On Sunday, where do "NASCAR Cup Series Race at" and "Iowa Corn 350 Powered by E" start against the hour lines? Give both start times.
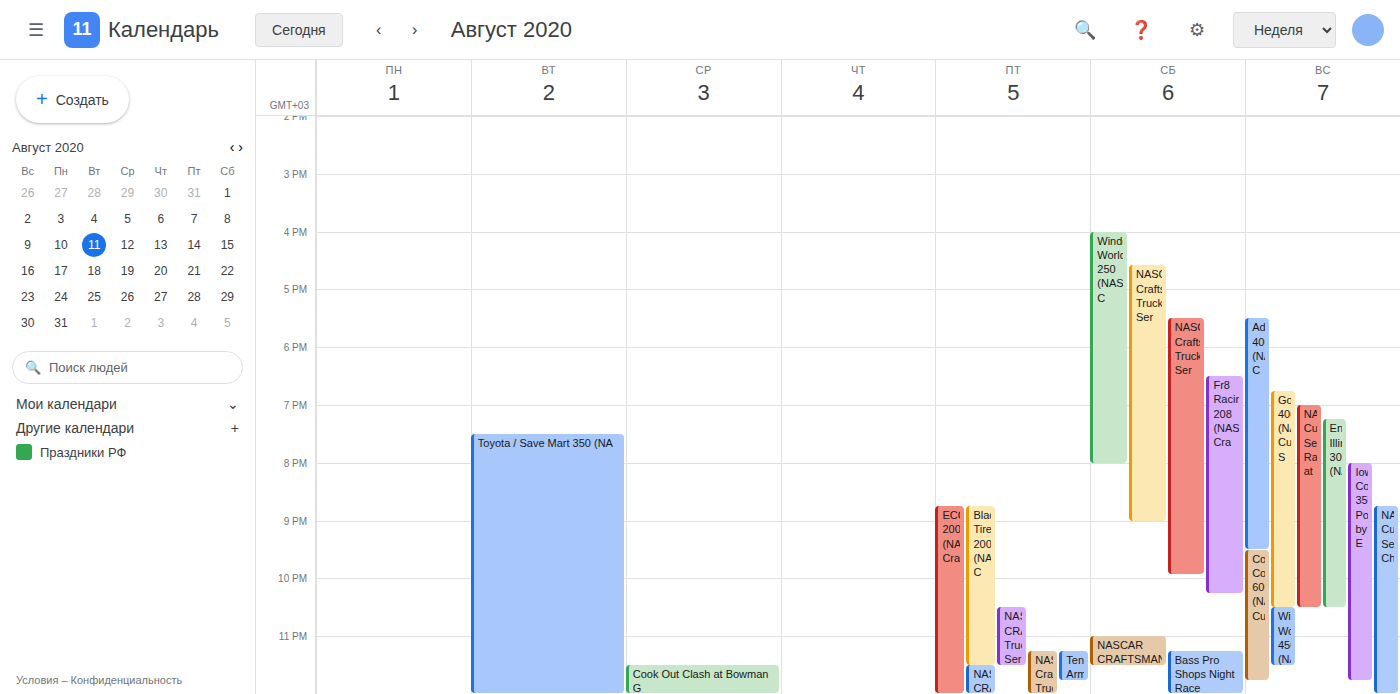
"NASCAR Cup Series Race at": 7:00 PM, exactly on the 7 PM line. "Iowa Corn 350 Powered by E": 8:00 PM, exactly on the 8 PM line.